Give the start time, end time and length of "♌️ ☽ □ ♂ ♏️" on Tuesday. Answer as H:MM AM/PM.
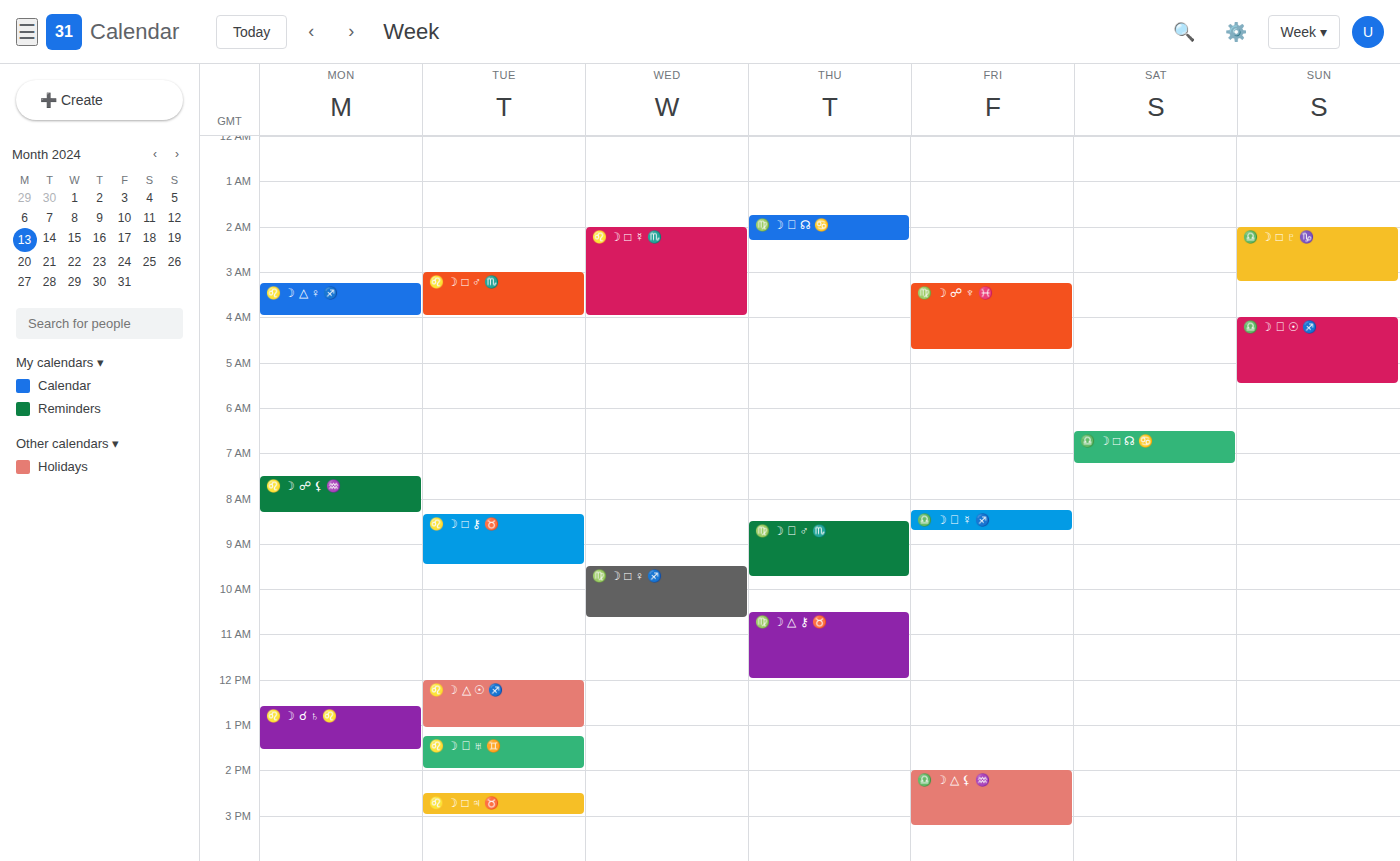
3:00 AM to 4:00 AM, 1 hour